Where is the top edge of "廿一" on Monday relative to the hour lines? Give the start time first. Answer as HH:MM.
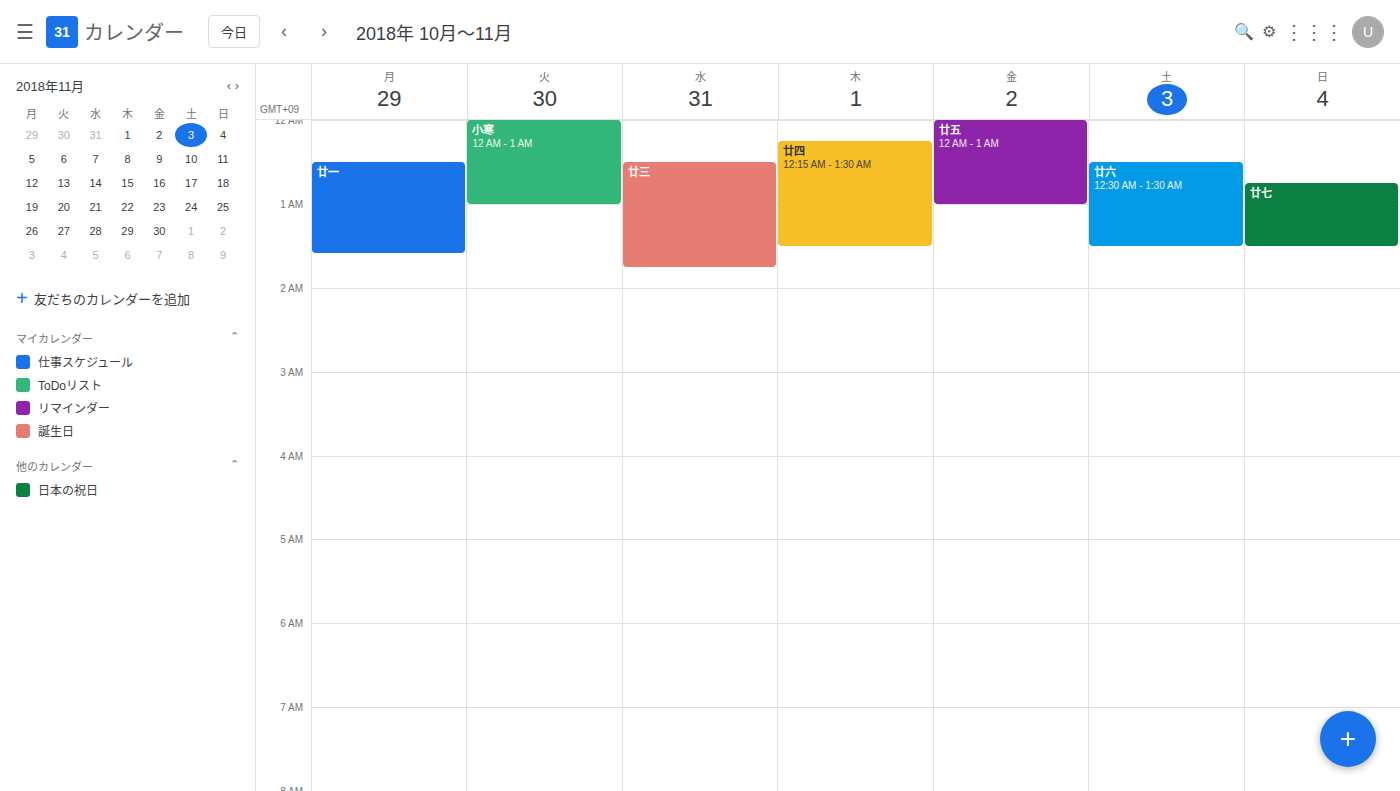
00:30 -- halfway between the 00:00 and 01:00 lines.